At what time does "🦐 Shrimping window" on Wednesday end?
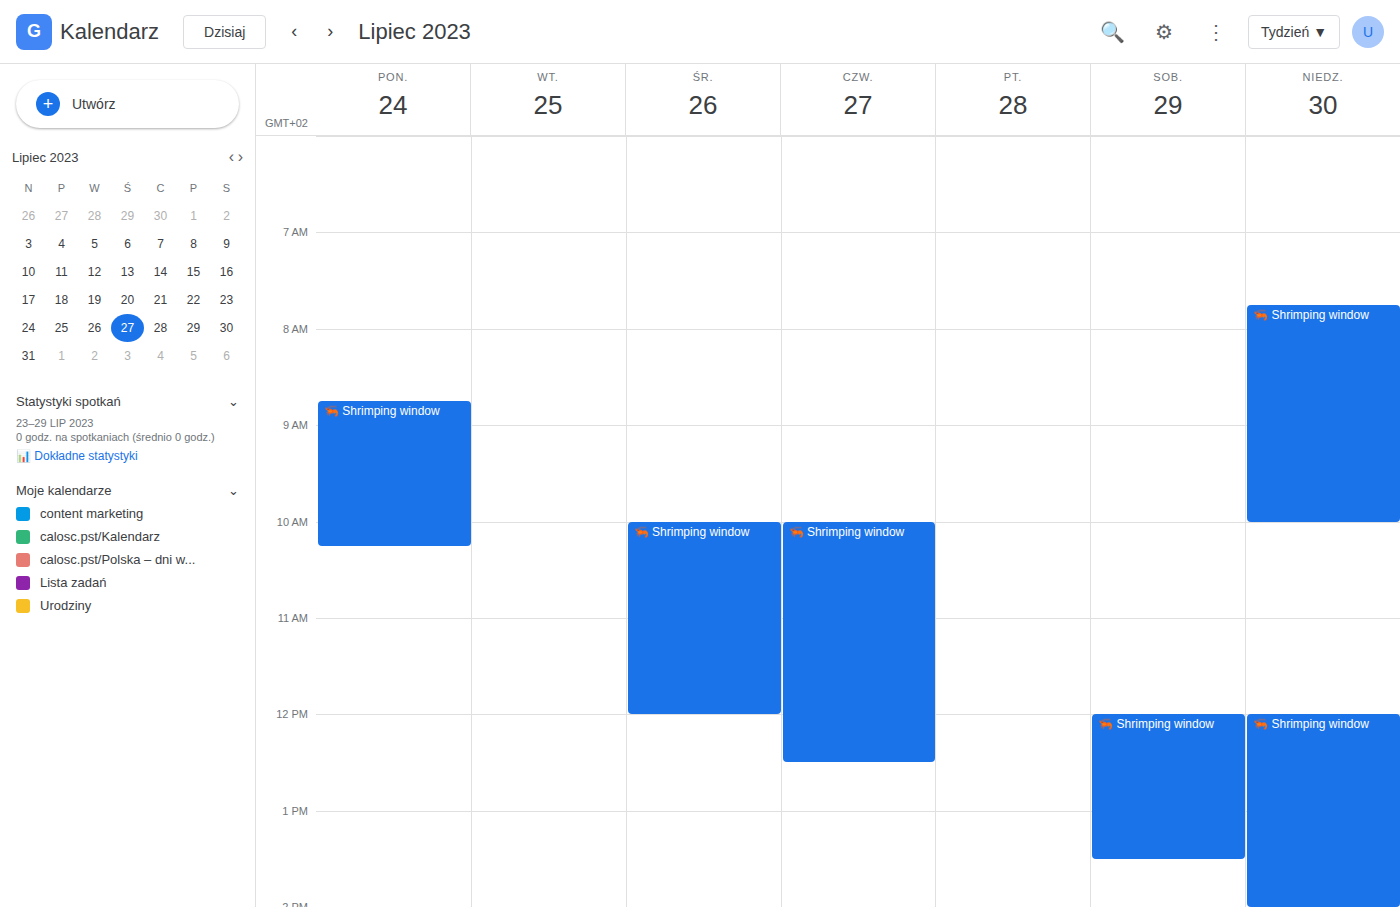
12:00 PM